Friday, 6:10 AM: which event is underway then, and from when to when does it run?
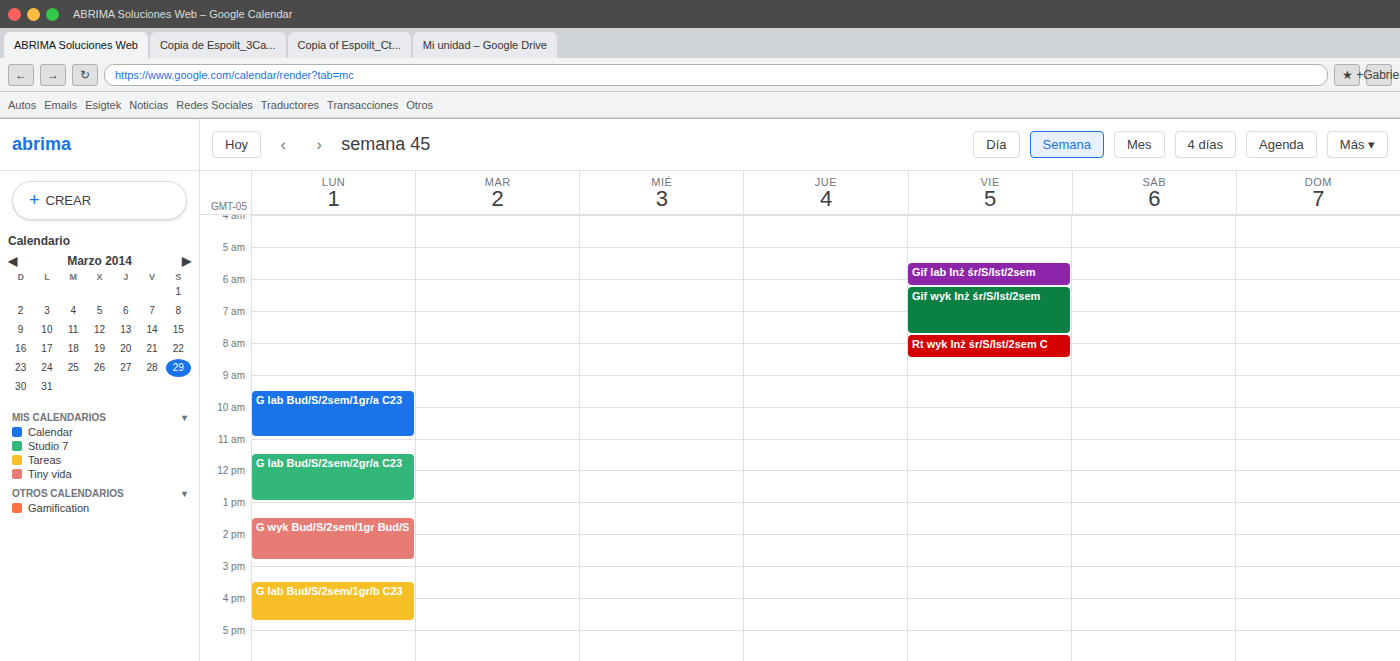
"Gif lab Inż śr/S/Ist/2sem", 5:30 AM to 6:15 AM